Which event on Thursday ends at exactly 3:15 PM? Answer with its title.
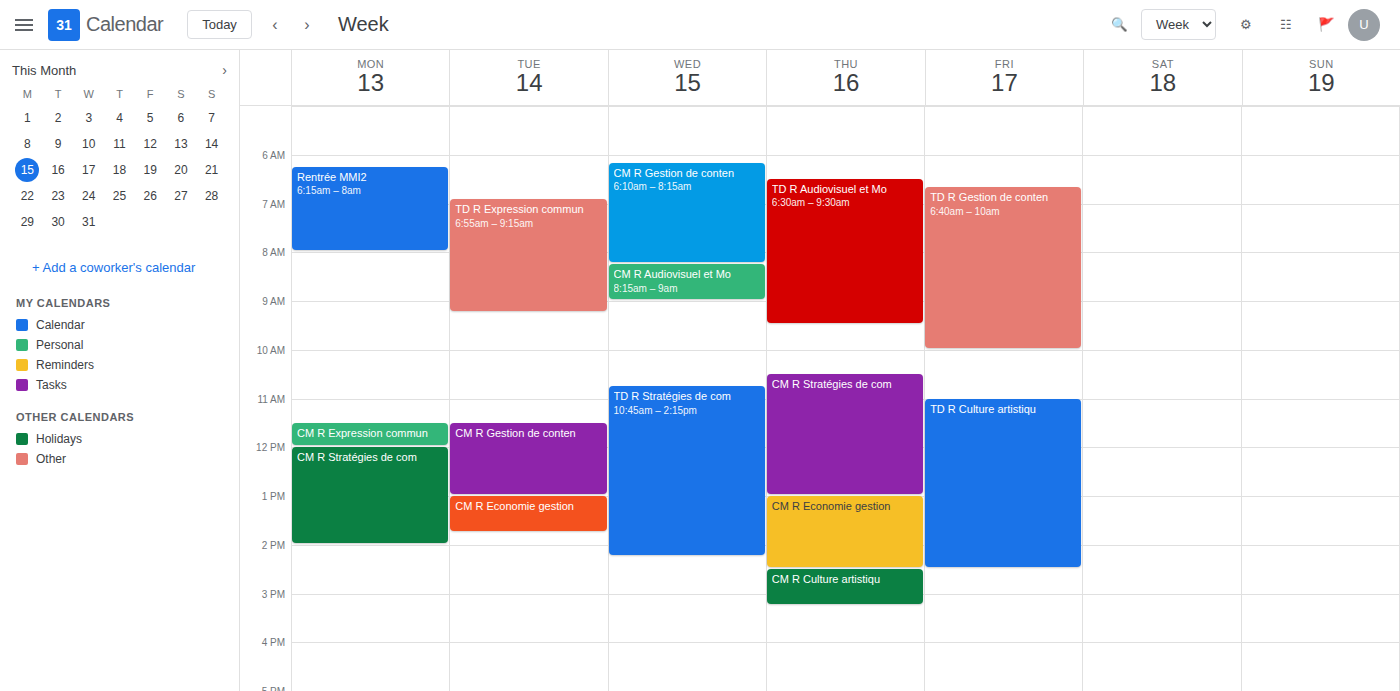
"CM R Culture artistiqu"